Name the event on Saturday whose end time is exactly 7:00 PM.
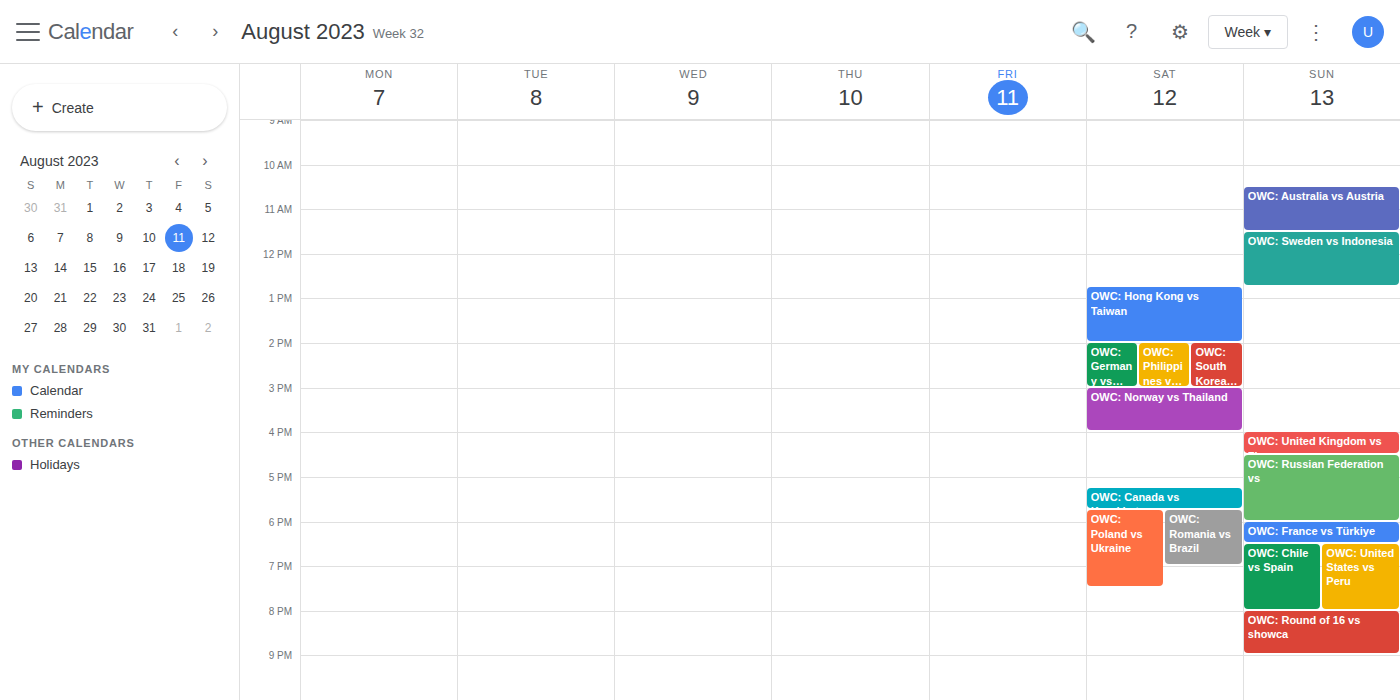
"OWC: Romania vs Brazil"